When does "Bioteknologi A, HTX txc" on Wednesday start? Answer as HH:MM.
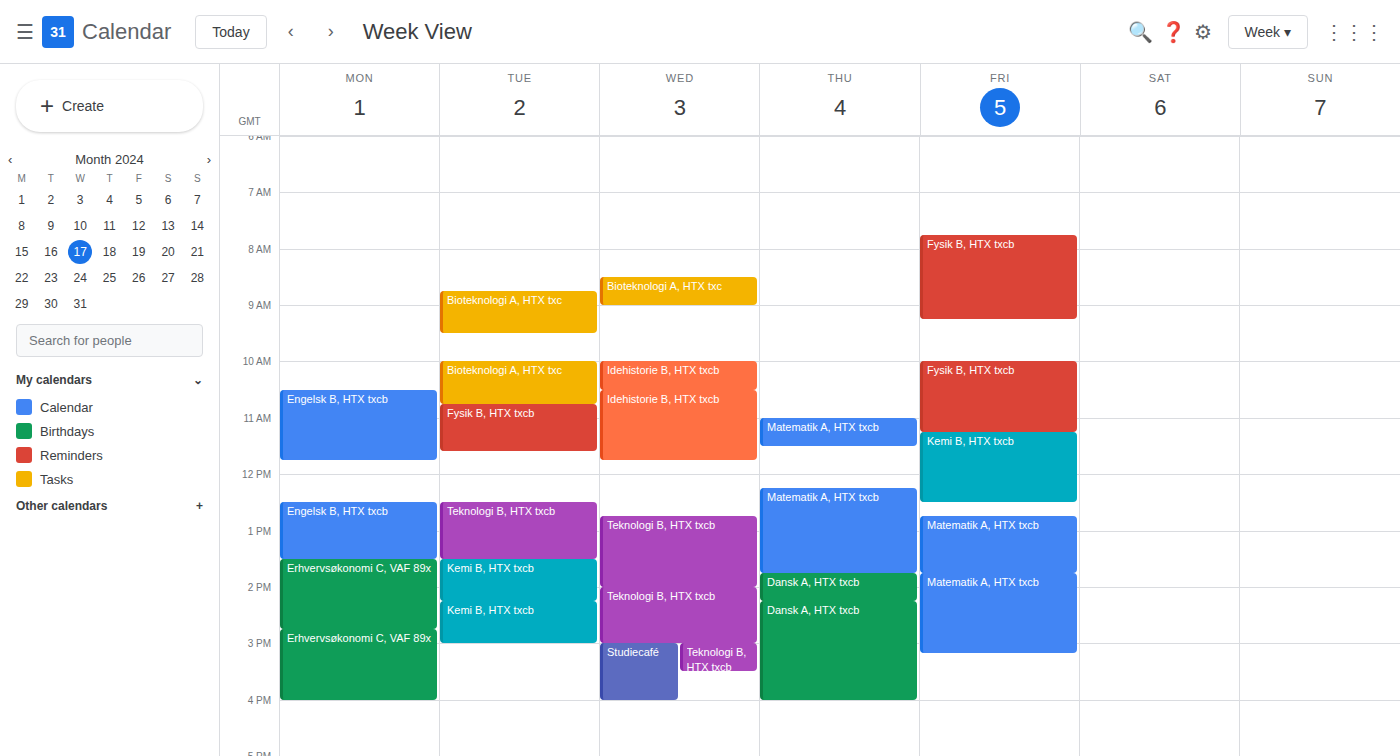
08:30